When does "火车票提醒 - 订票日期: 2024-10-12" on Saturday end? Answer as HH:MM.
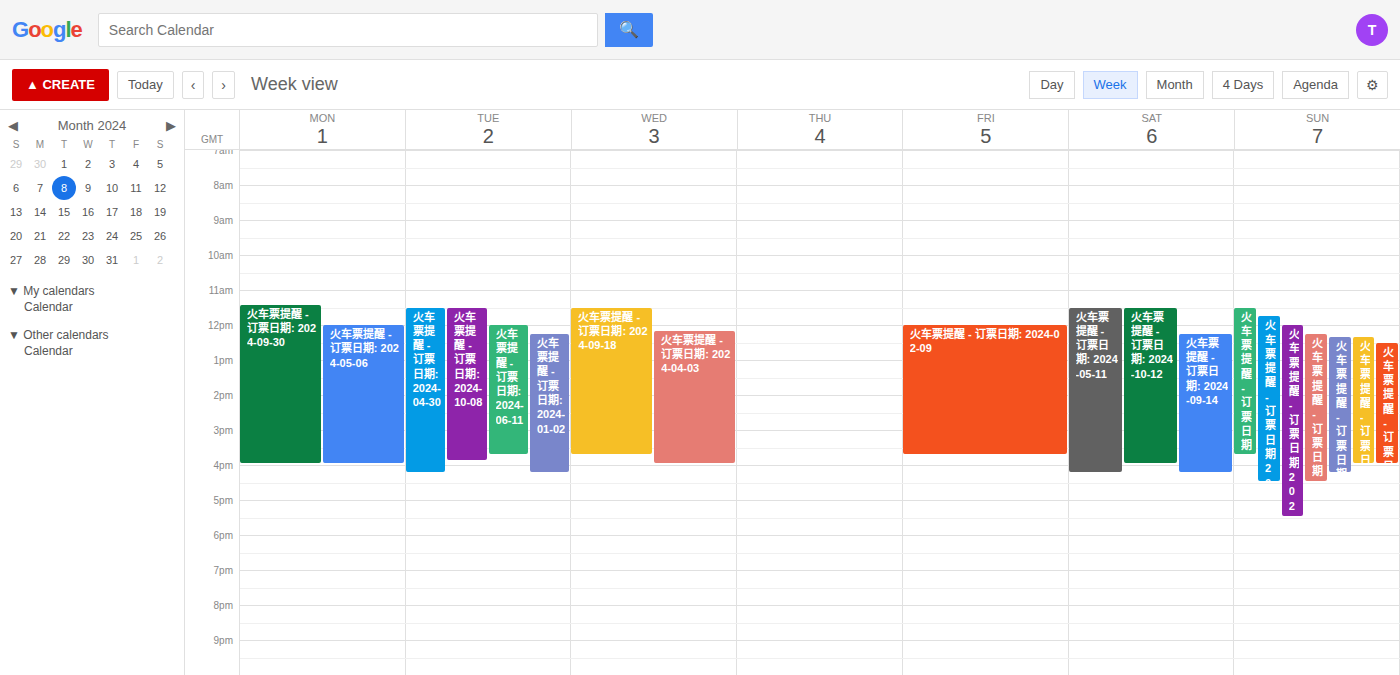
16:00